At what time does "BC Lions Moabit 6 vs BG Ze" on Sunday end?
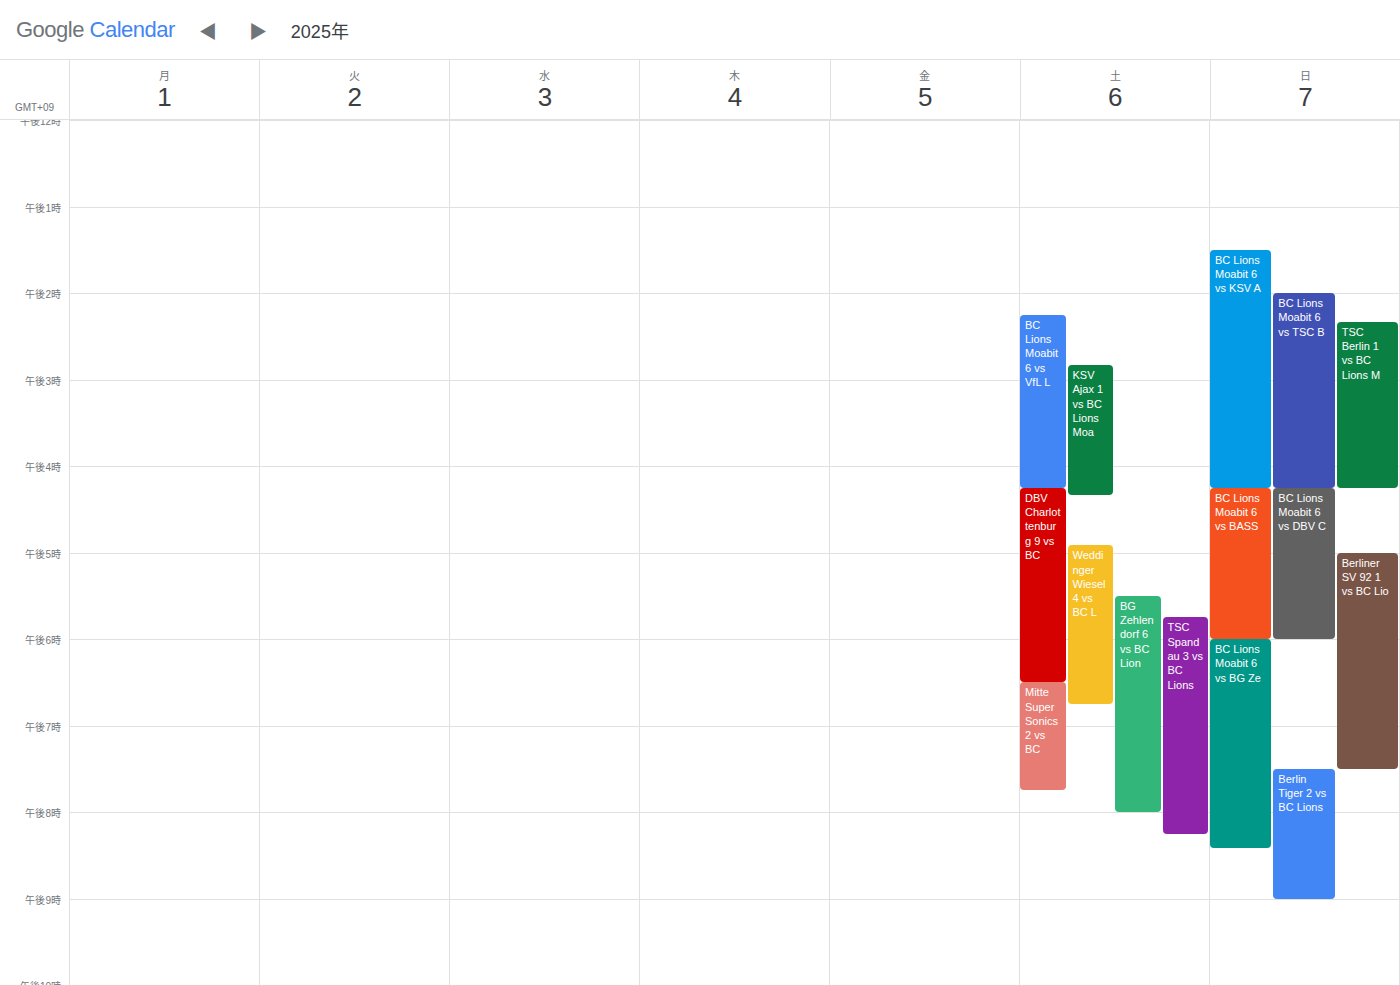
20:25